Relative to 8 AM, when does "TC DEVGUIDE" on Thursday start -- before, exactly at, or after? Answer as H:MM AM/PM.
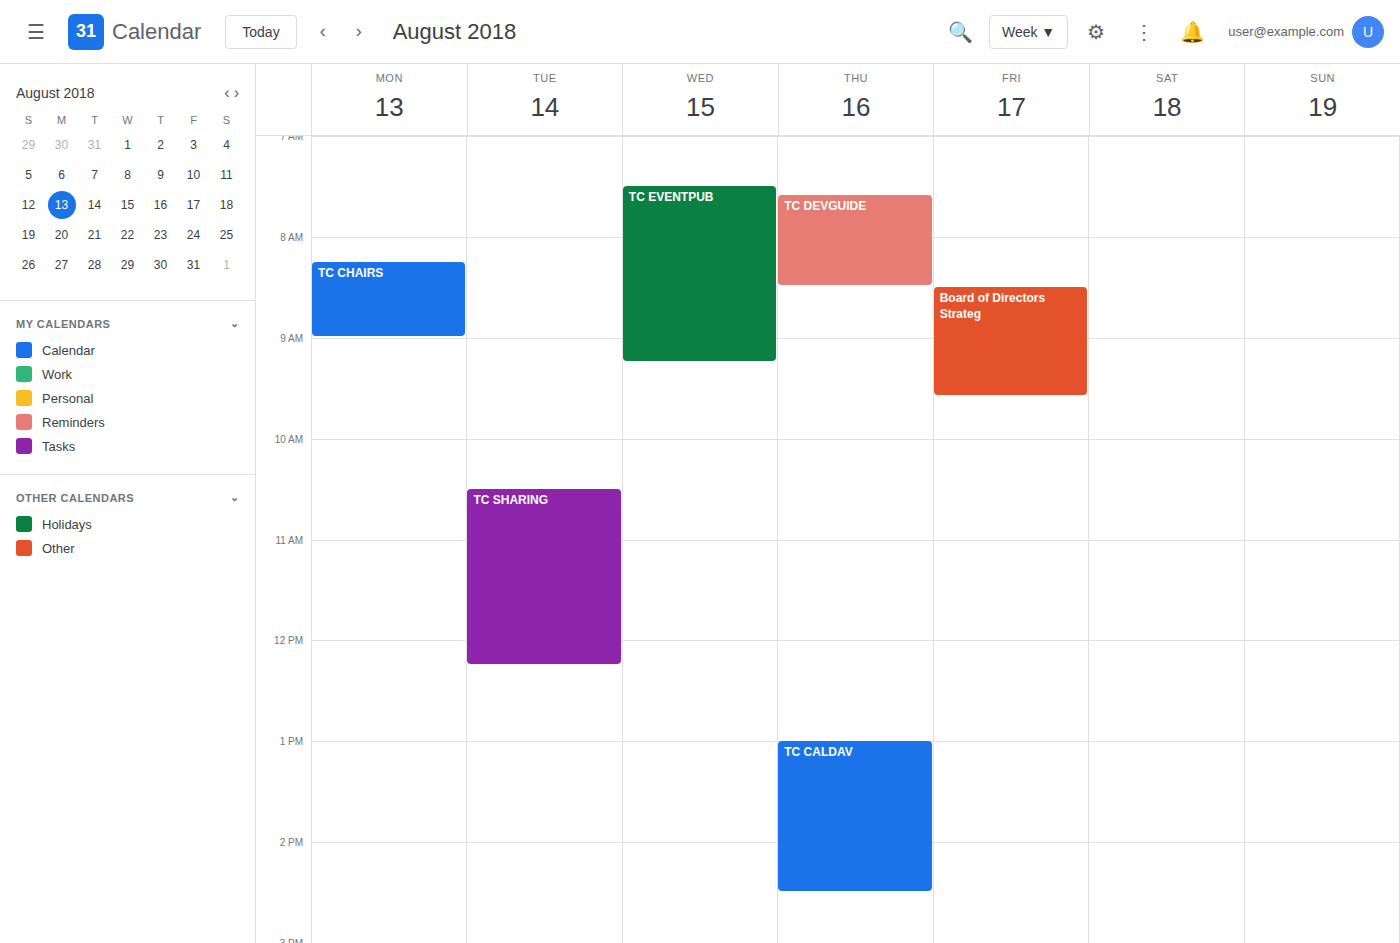
7:35 AM -- before 8 AM, 25 minutes above the 8 AM line.